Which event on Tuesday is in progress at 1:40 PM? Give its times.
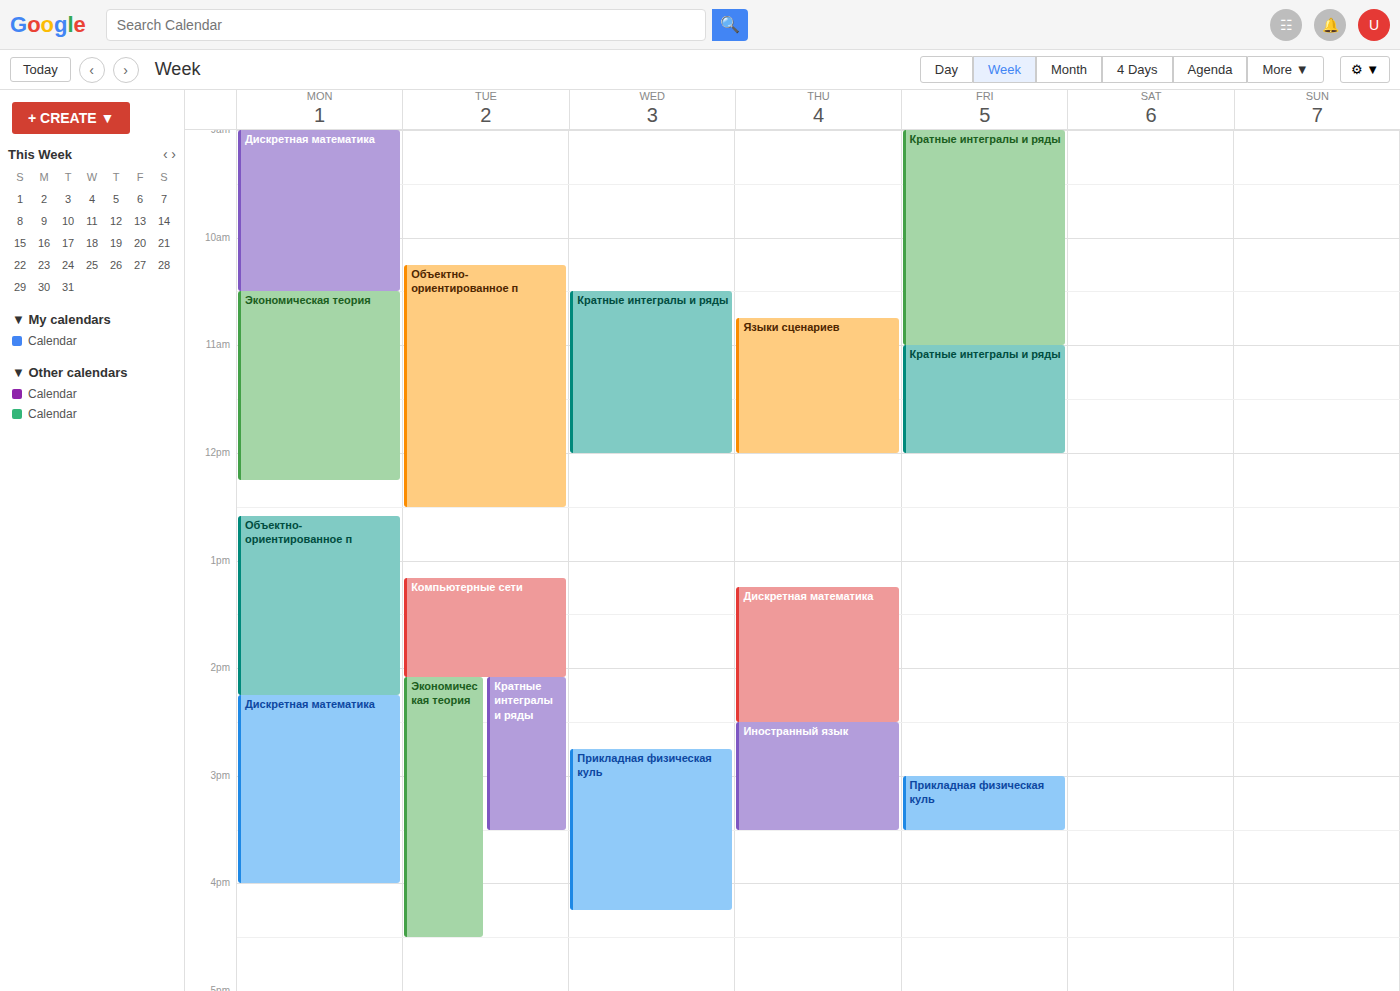
"Компьютерные сети", 1:10 PM to 2:05 PM